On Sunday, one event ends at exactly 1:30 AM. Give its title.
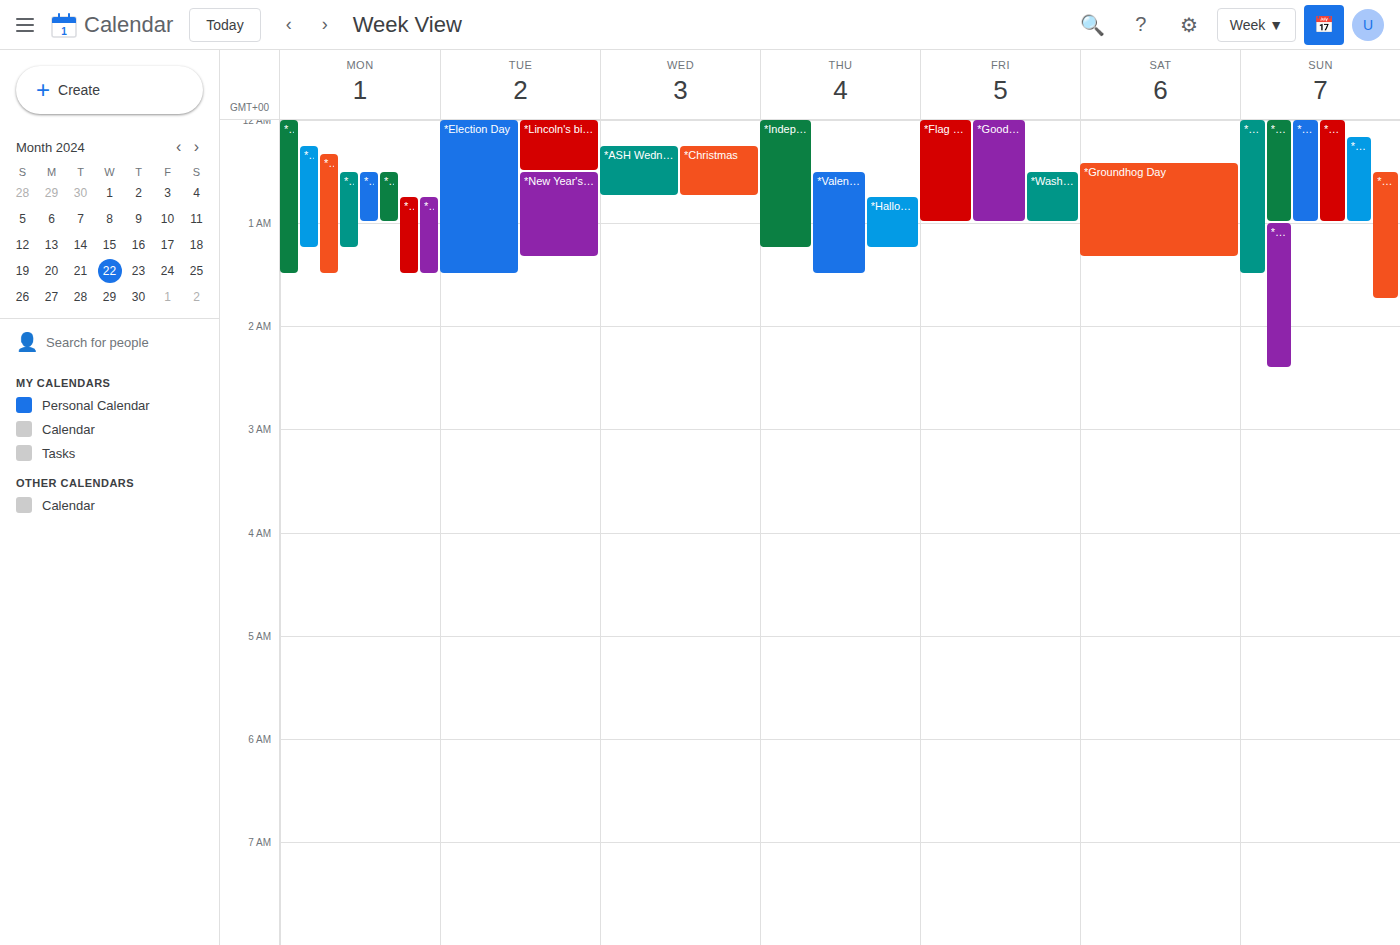
"*Mother's Day"